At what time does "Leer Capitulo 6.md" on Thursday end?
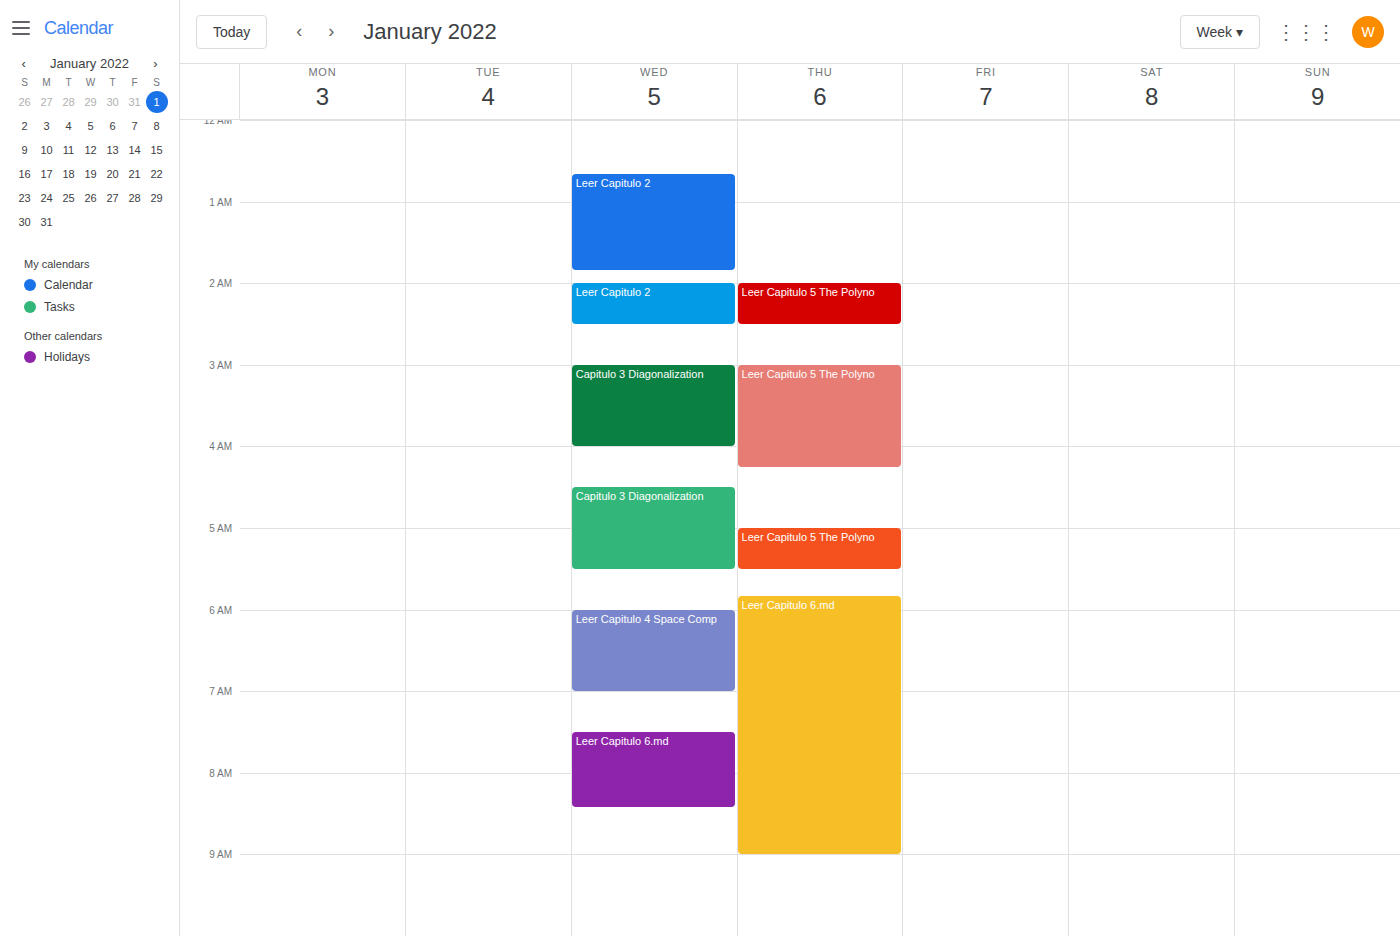
9:00 AM